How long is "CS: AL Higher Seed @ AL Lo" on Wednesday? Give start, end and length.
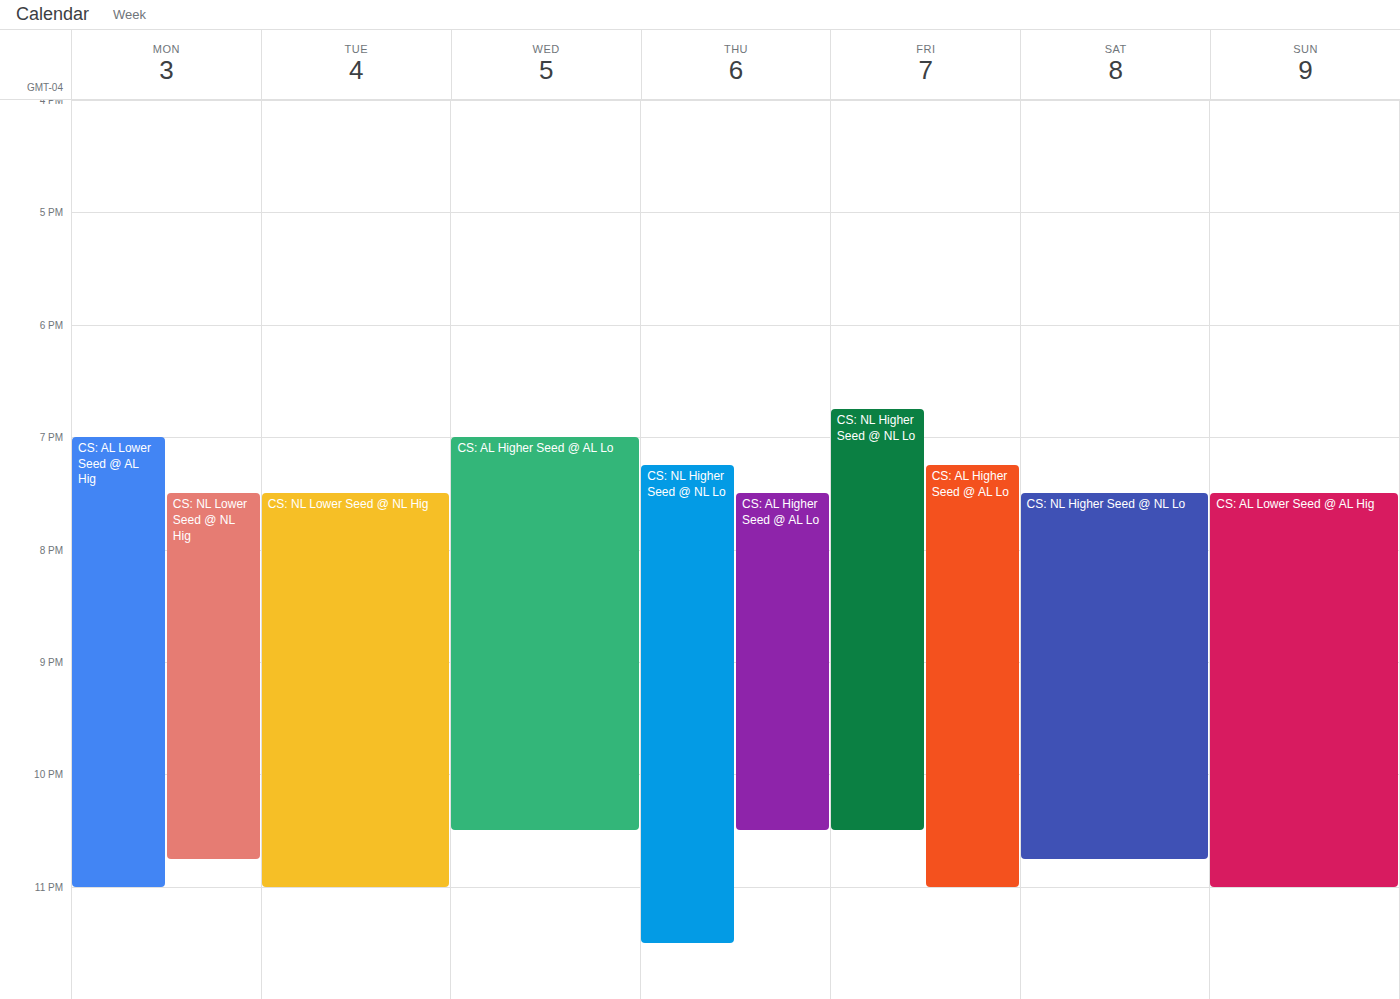
7:00 PM to 10:30 PM, 3 hours 30 minutes